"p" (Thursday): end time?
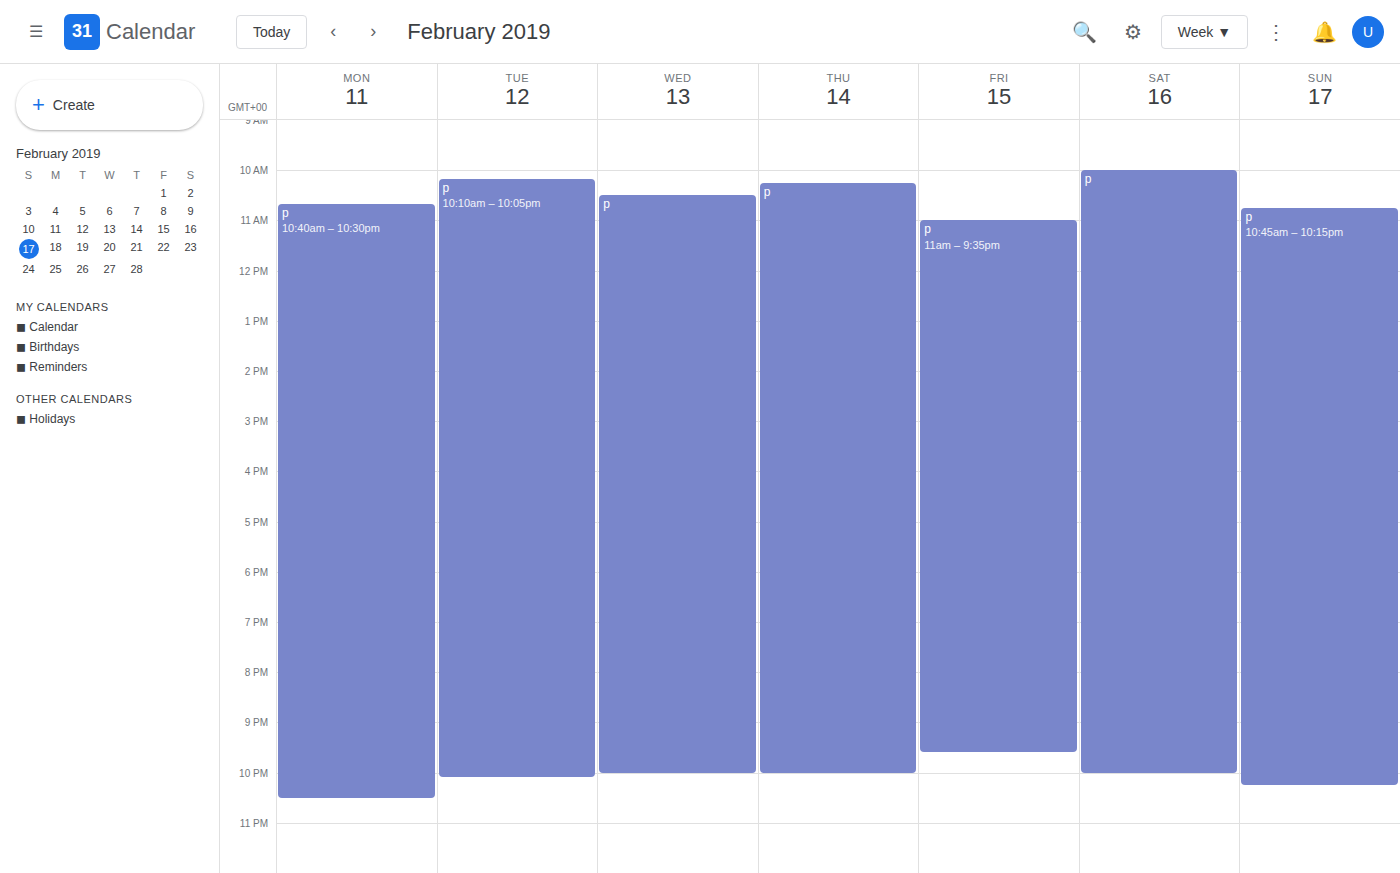
10:00 PM